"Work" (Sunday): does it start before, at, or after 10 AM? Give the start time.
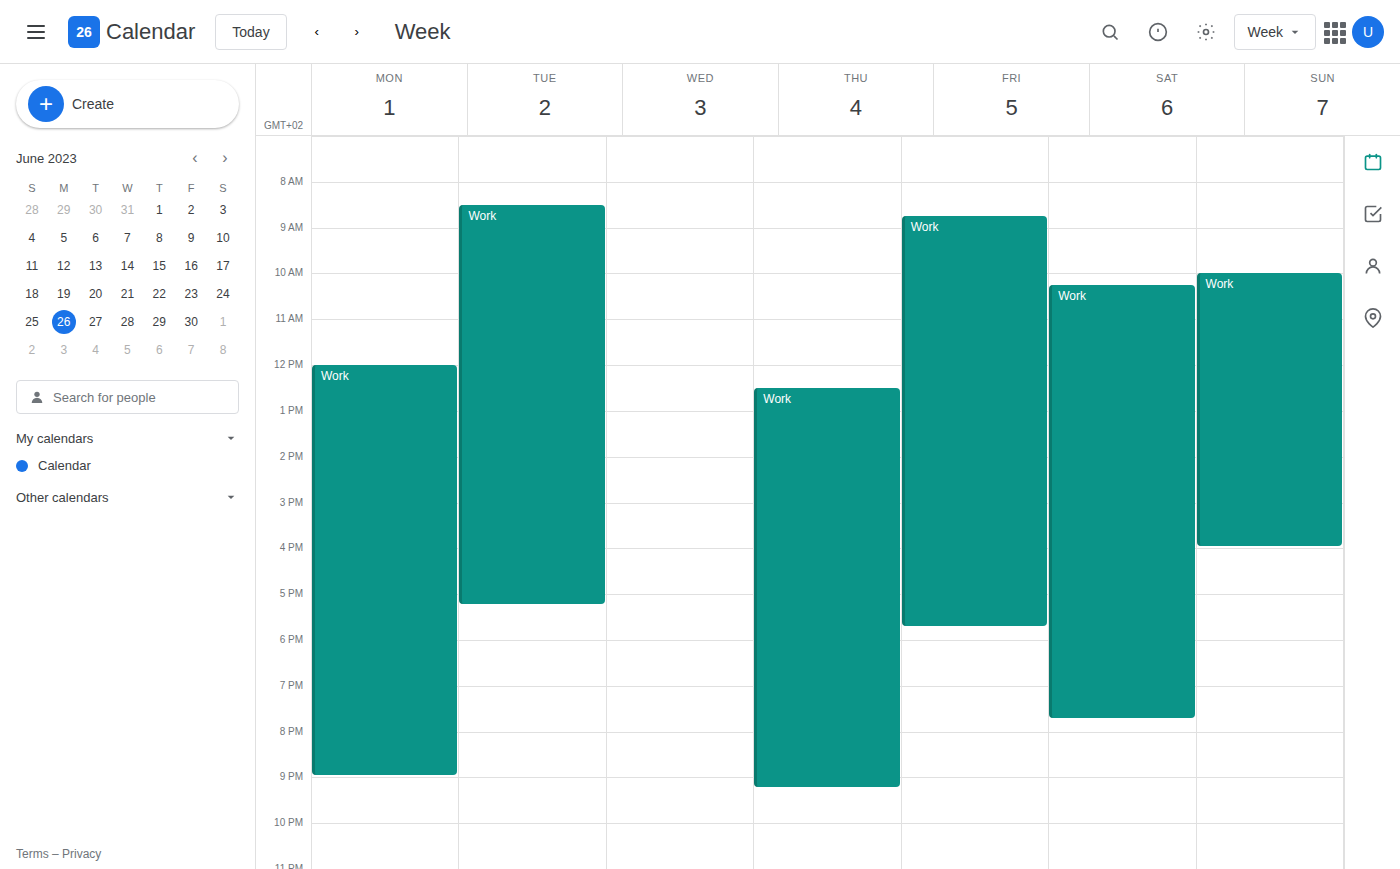
10:00 AM -- exactly at 10 AM, on the 10 AM line.